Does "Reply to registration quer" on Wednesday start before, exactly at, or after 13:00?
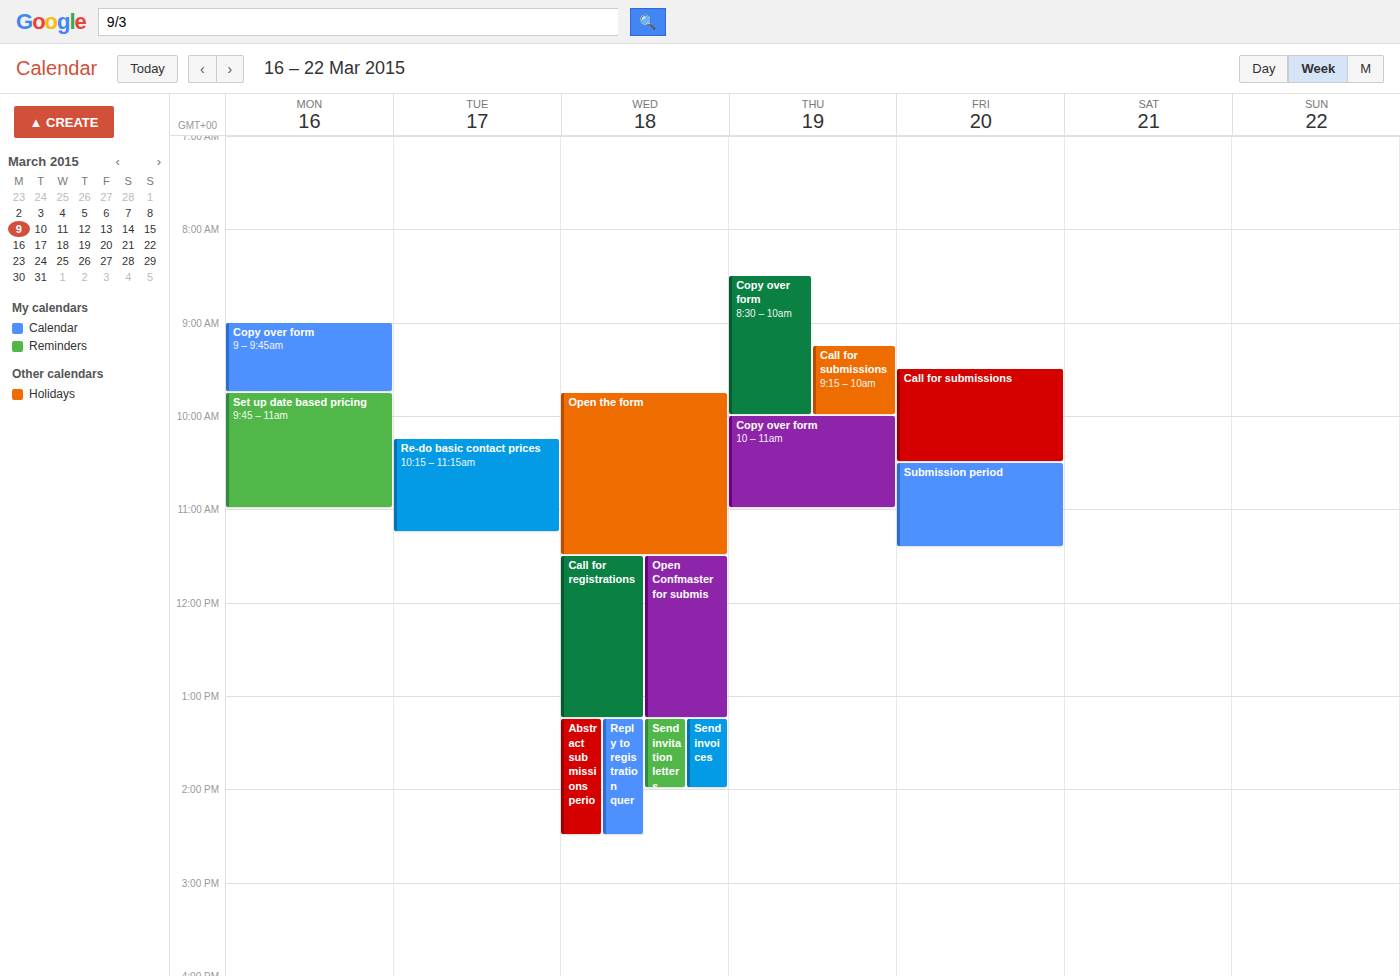
13:15 -- after 13:00, 15 minutes below the 13:00 line.